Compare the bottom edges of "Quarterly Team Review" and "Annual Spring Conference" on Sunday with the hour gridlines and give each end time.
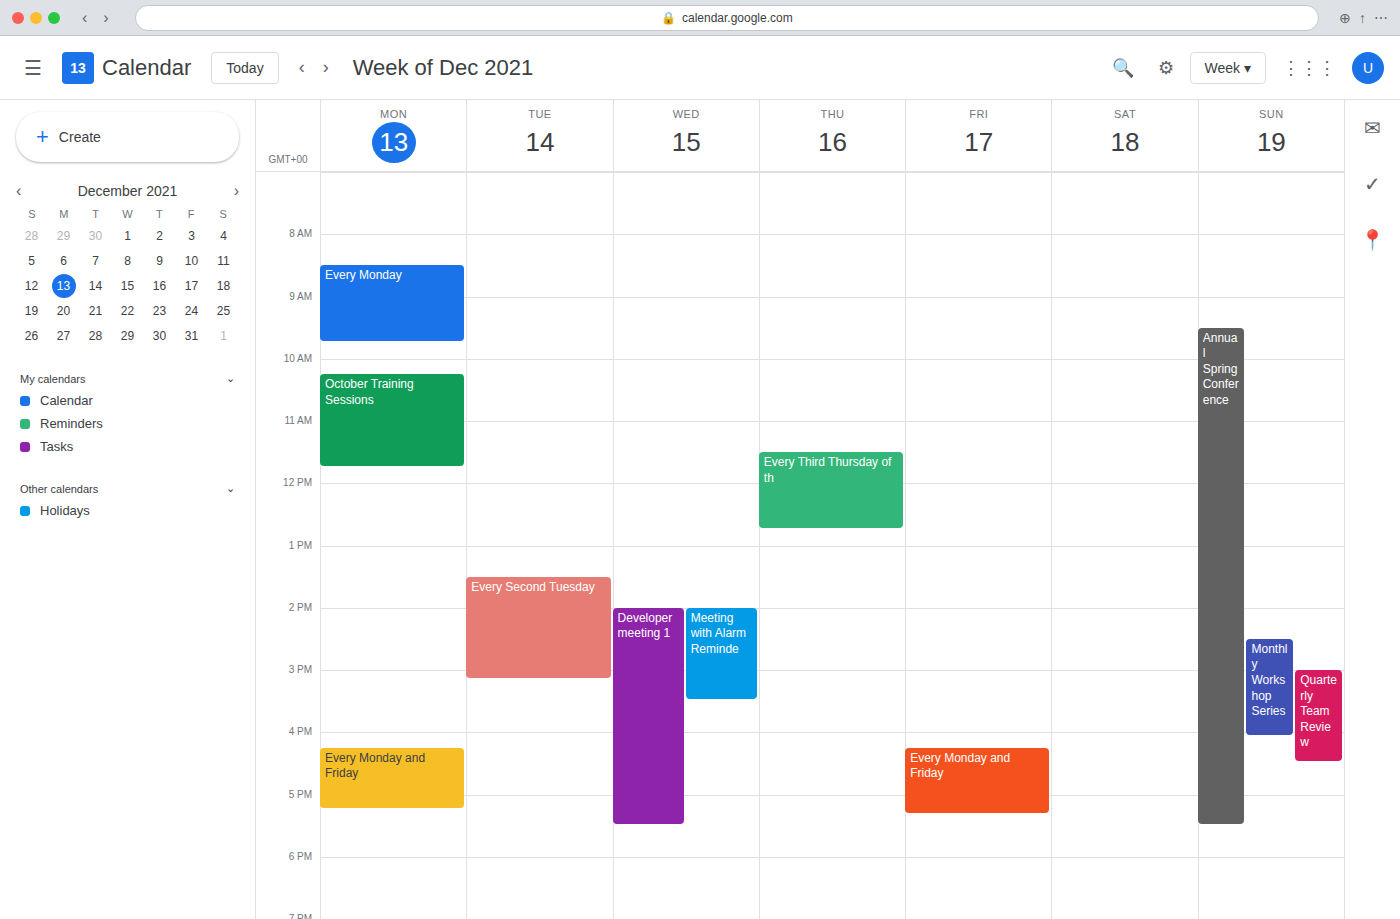
"Quarterly Team Review": 16:30, halfway between the 16:00 and 17:00 lines. "Annual Spring Conference": 17:30, halfway between the 17:00 and 18:00 lines.